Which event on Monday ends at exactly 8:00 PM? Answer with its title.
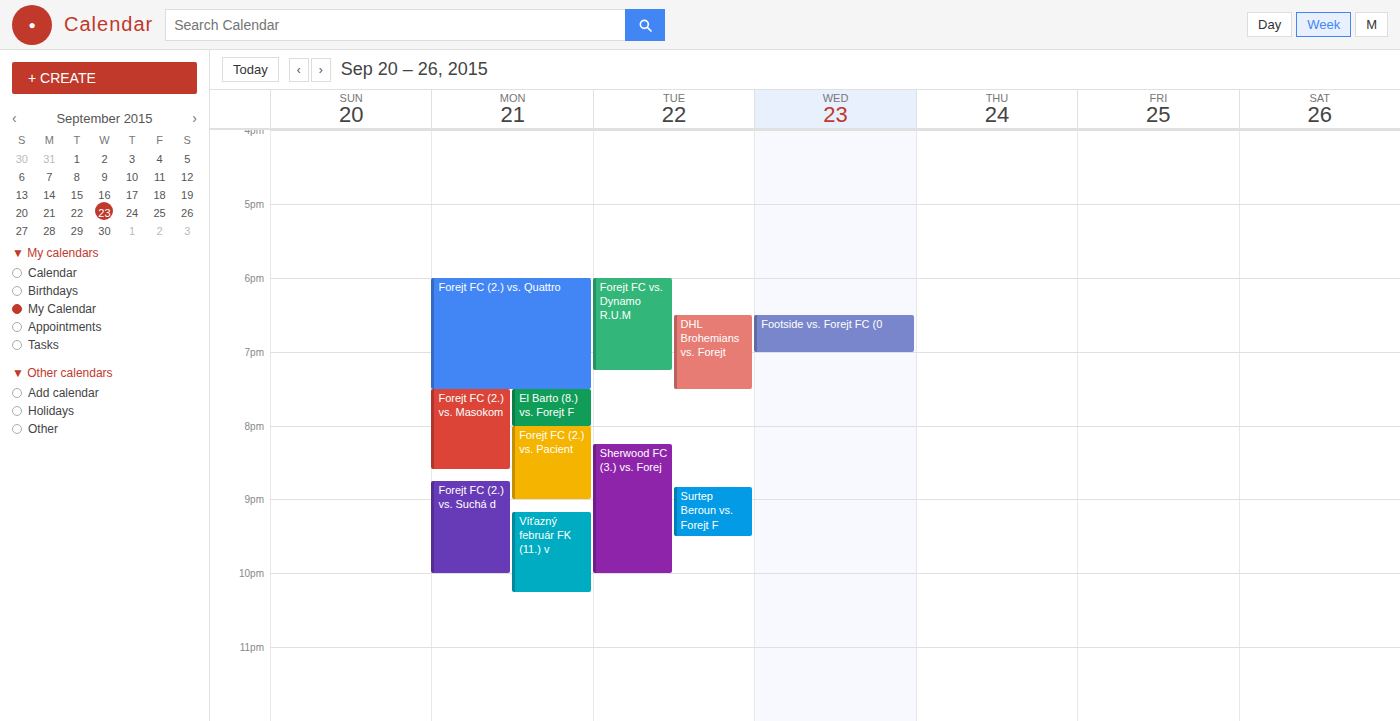
"El Barto (8.) vs. Forejt F"